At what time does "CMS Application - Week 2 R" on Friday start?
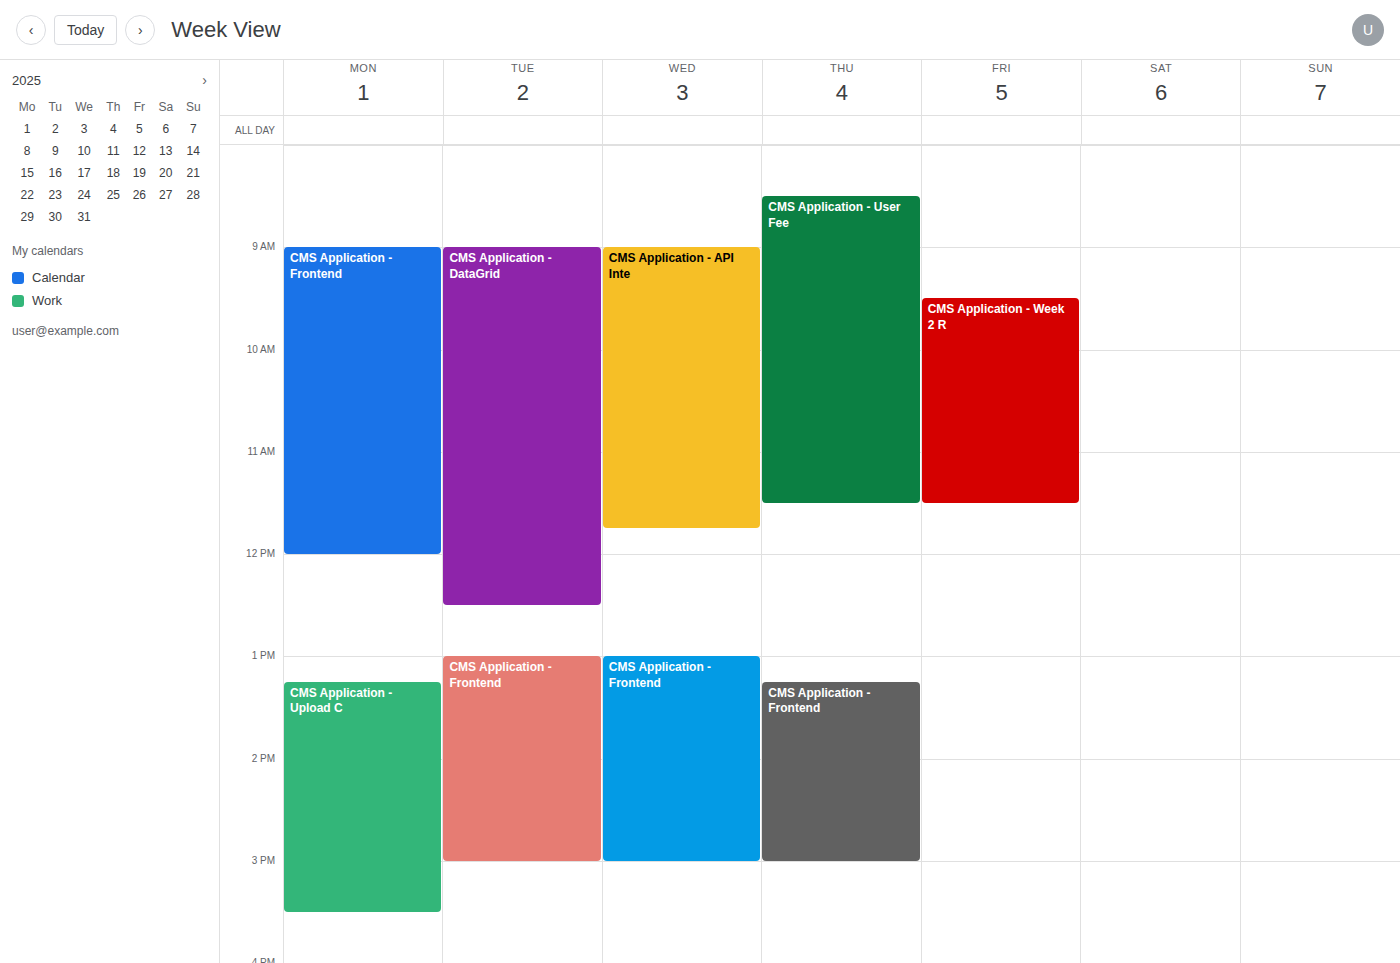
9:30 AM